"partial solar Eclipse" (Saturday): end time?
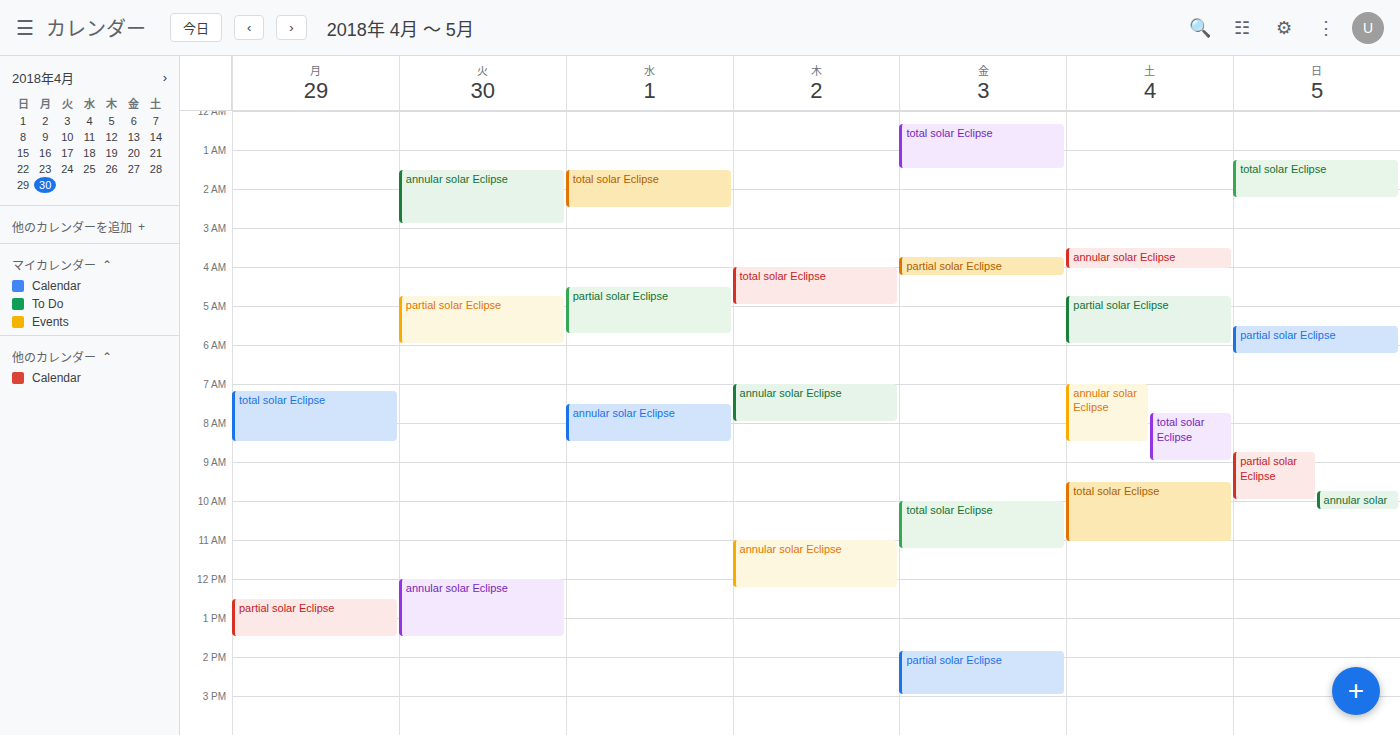
6:00 AM